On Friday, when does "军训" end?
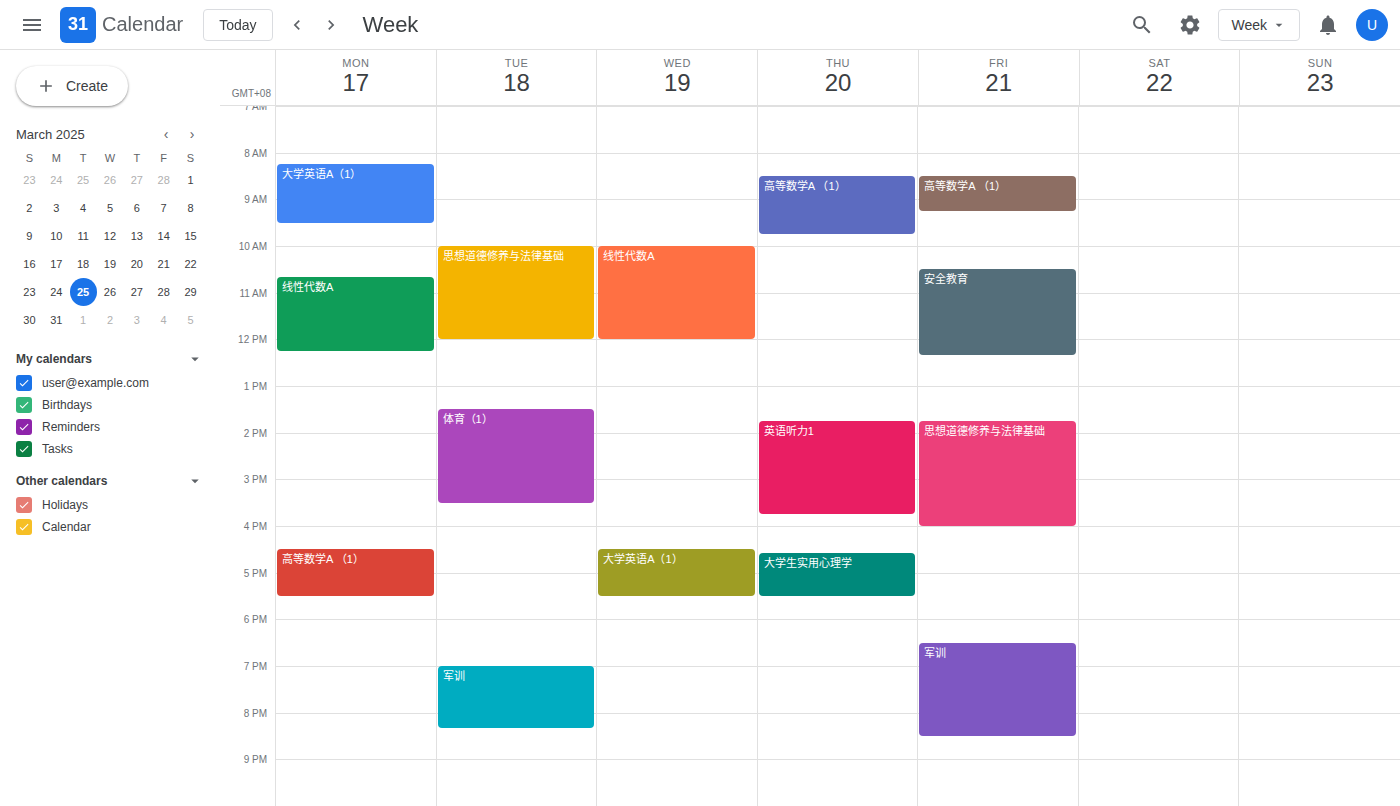
20:30